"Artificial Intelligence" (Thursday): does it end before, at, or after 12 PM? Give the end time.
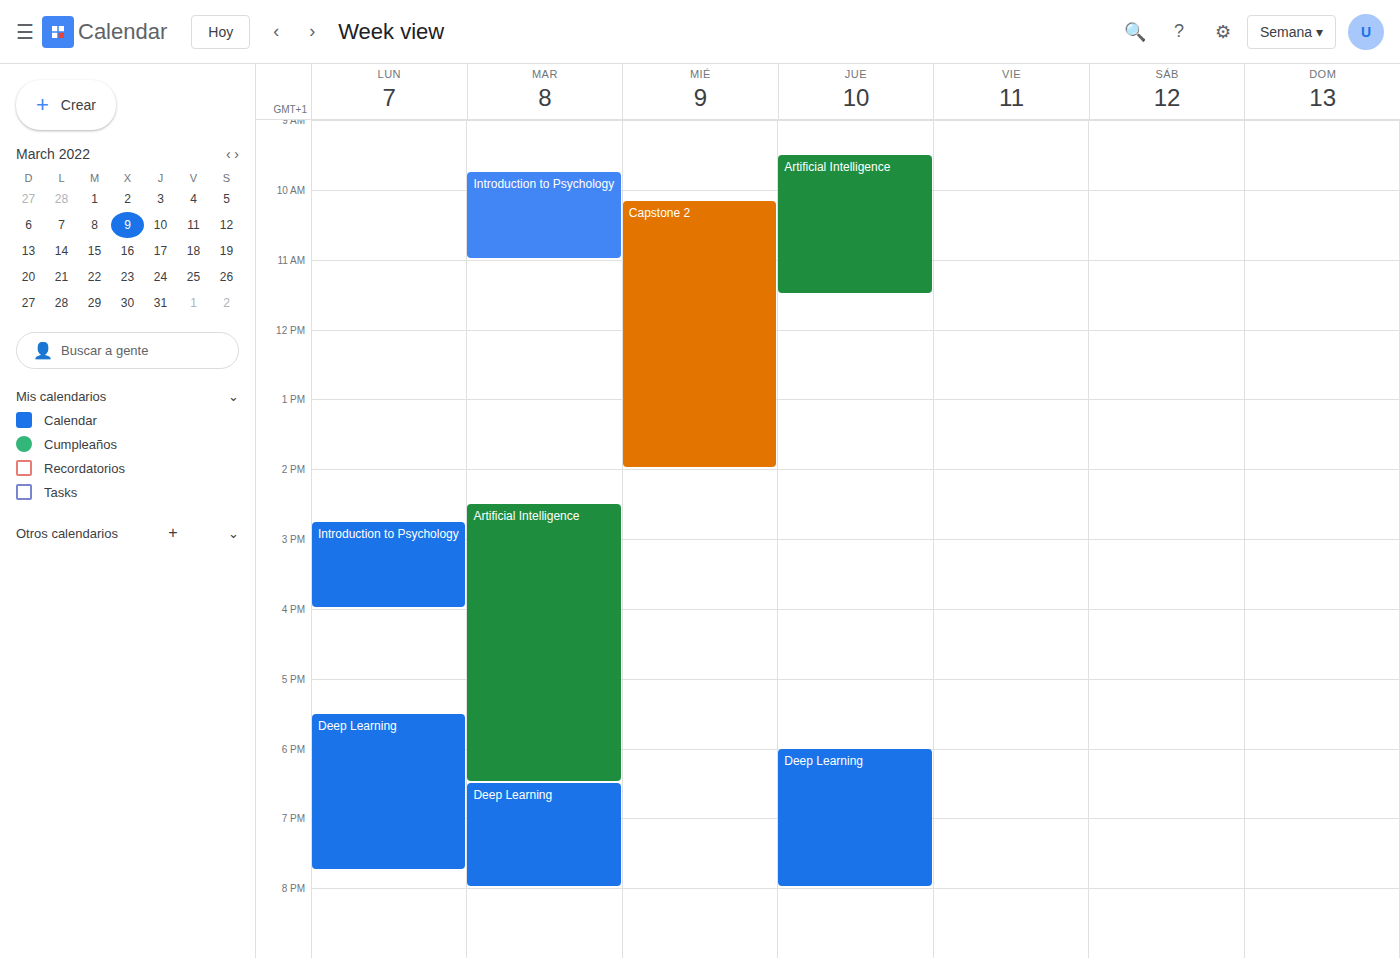
11:30 AM -- before 12 PM, 30 minutes above the 12 PM line.